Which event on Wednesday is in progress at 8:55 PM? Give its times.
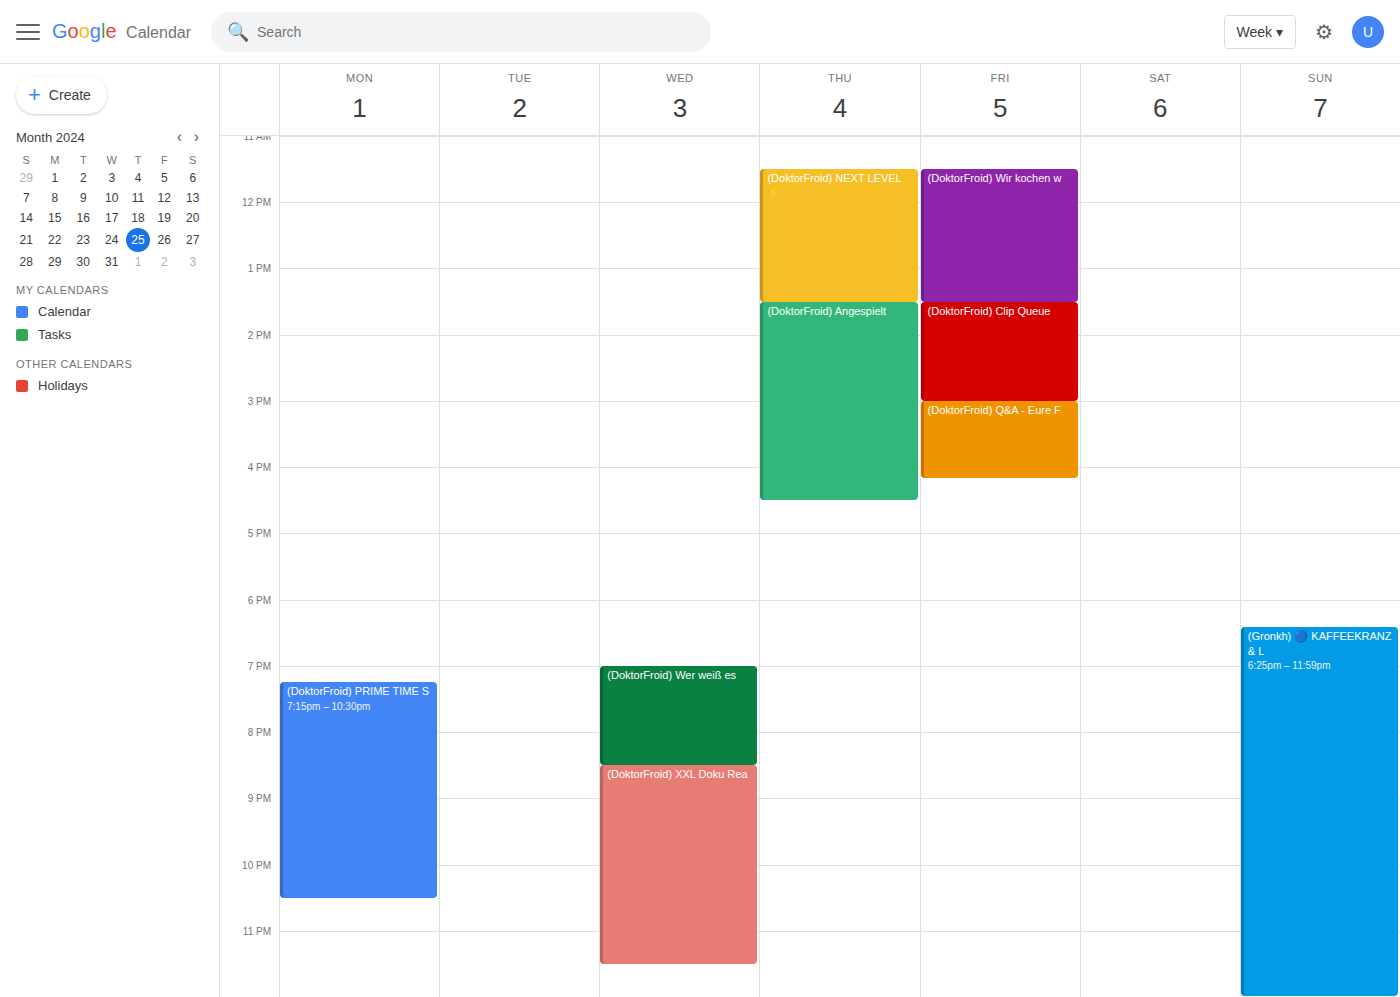
"(DoktorFroid) XXL Doku Rea", 8:30 PM to 11:30 PM